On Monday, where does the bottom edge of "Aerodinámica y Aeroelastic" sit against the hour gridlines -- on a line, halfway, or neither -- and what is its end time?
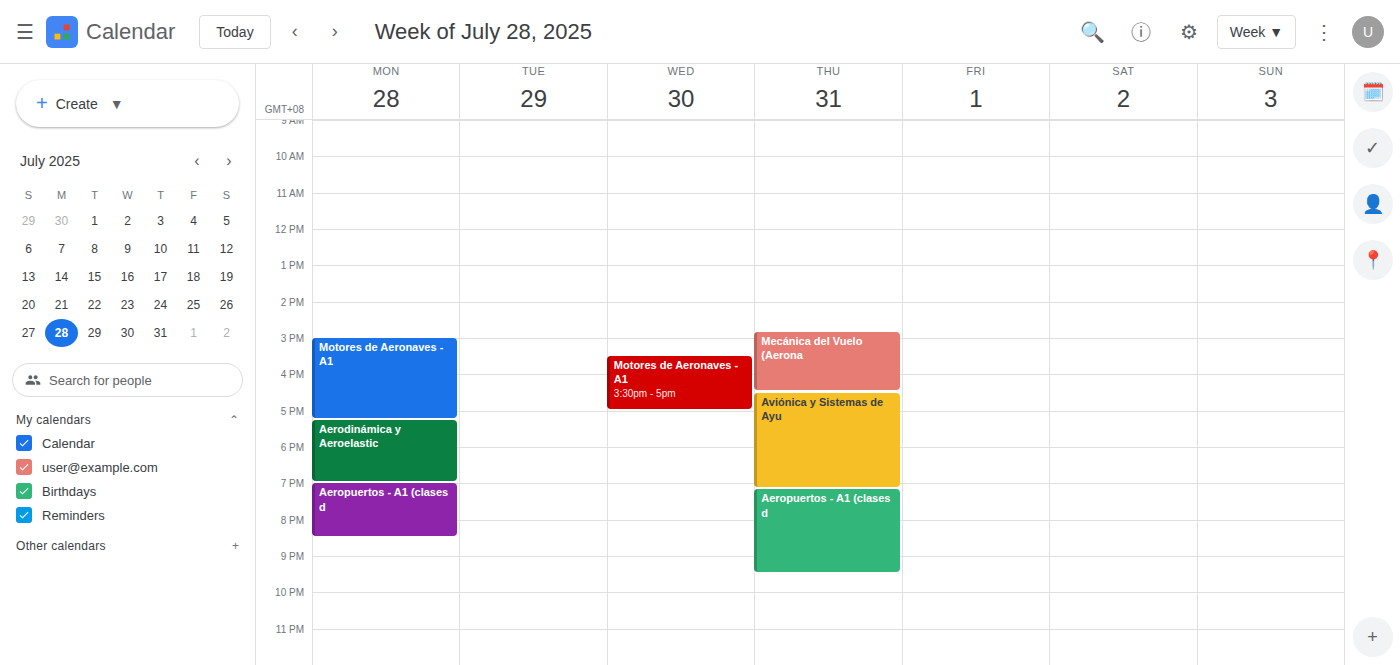
7:00 PM -- exactly on the 7 PM line.